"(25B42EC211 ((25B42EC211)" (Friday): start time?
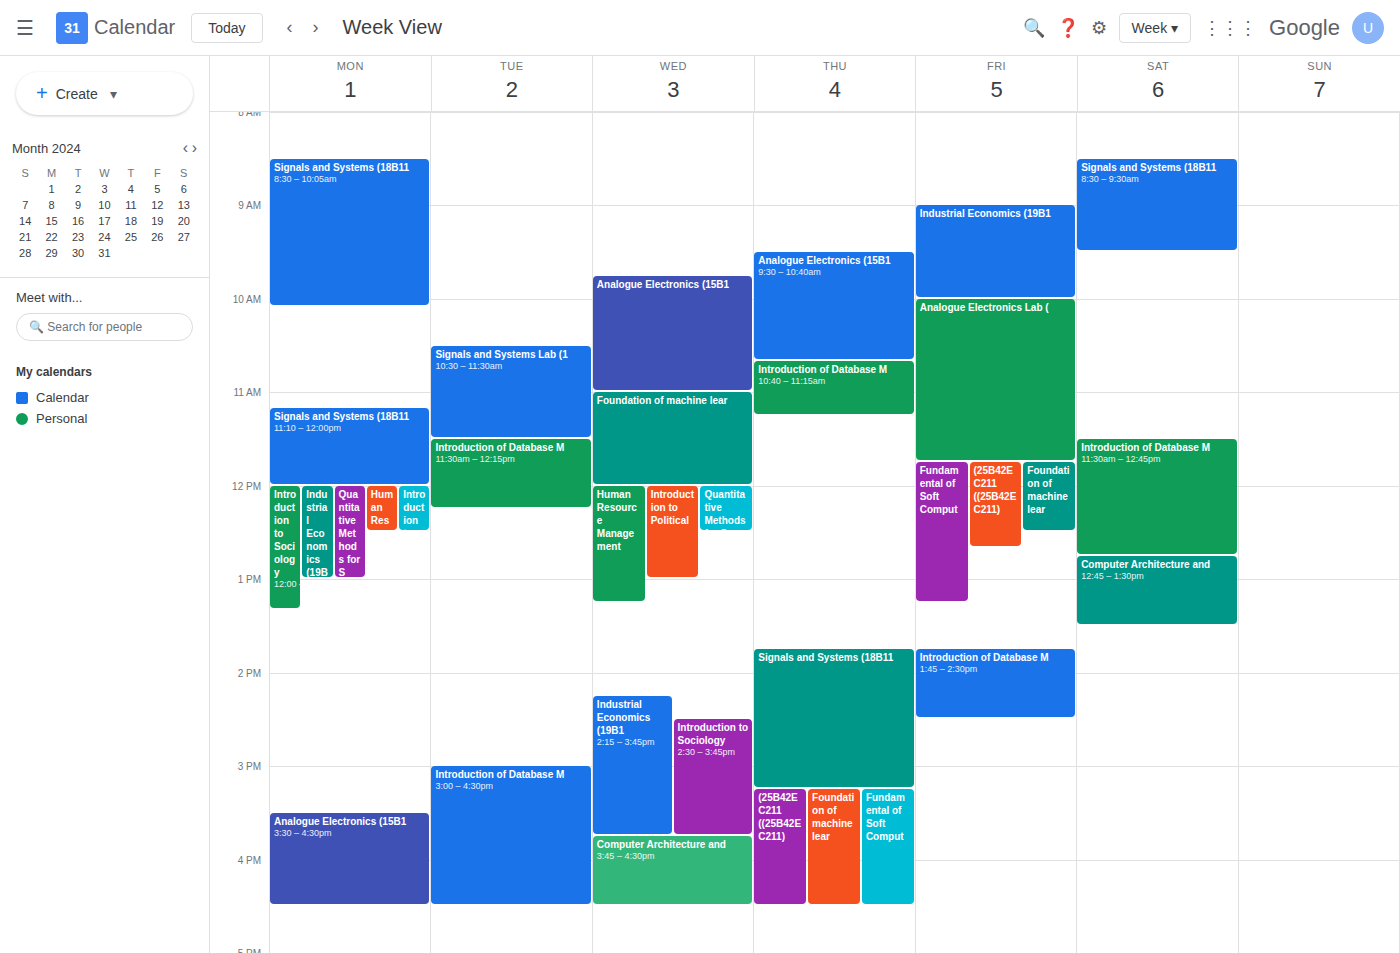
11:45 AM